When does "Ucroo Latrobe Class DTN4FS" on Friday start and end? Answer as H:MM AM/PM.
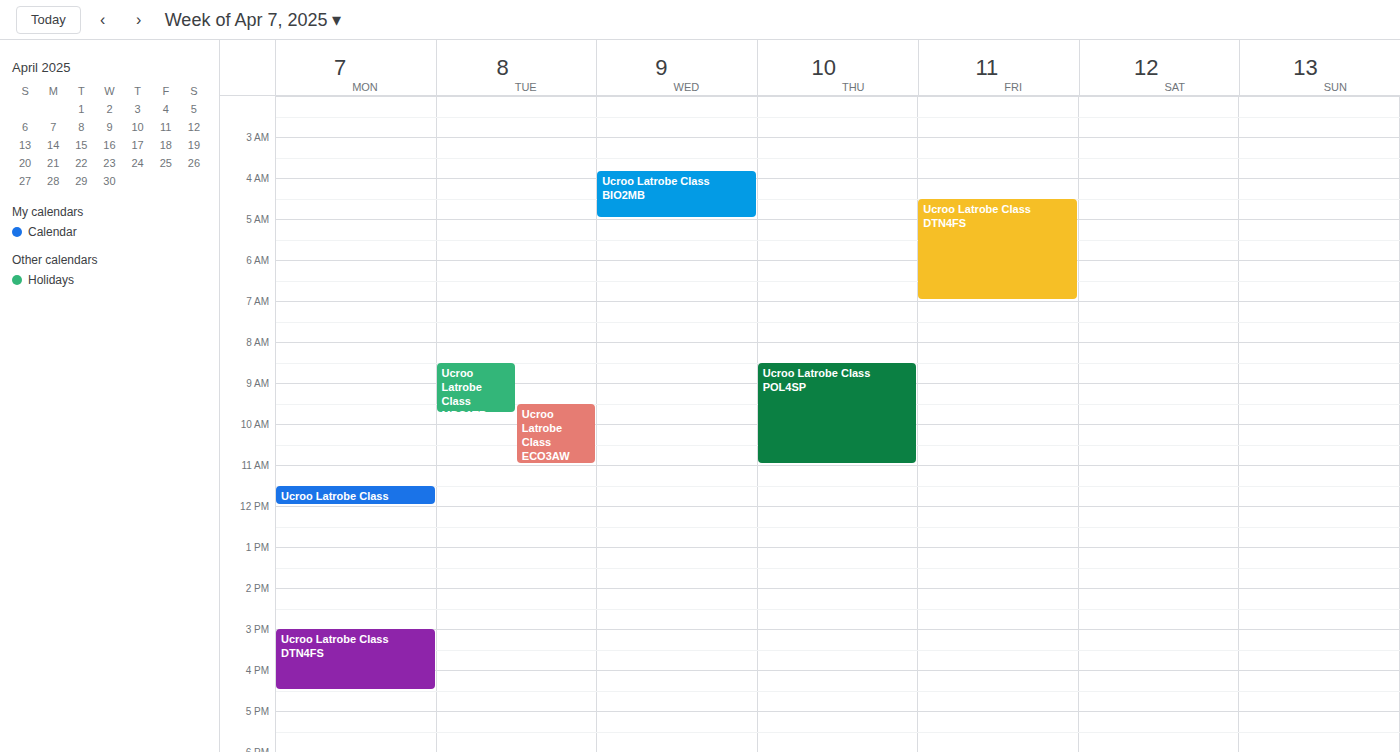
4:30 AM to 7:00 AM